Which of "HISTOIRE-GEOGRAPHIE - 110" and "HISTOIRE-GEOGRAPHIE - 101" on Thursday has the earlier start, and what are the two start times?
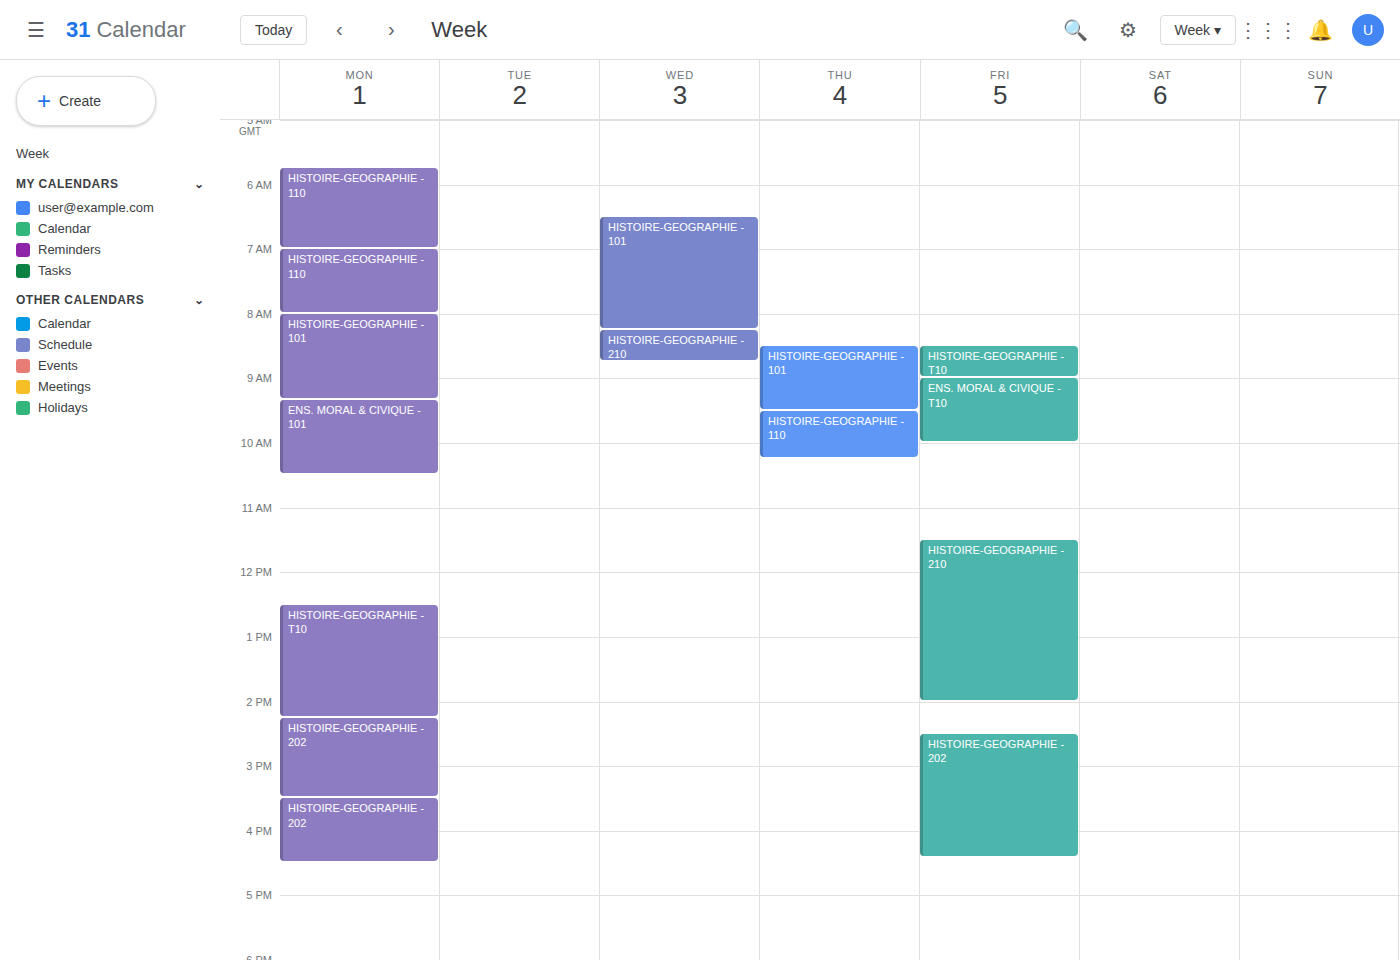
"HISTOIRE-GEOGRAPHIE - 101" 08:30; "HISTOIRE-GEOGRAPHIE - 110" 09:30.